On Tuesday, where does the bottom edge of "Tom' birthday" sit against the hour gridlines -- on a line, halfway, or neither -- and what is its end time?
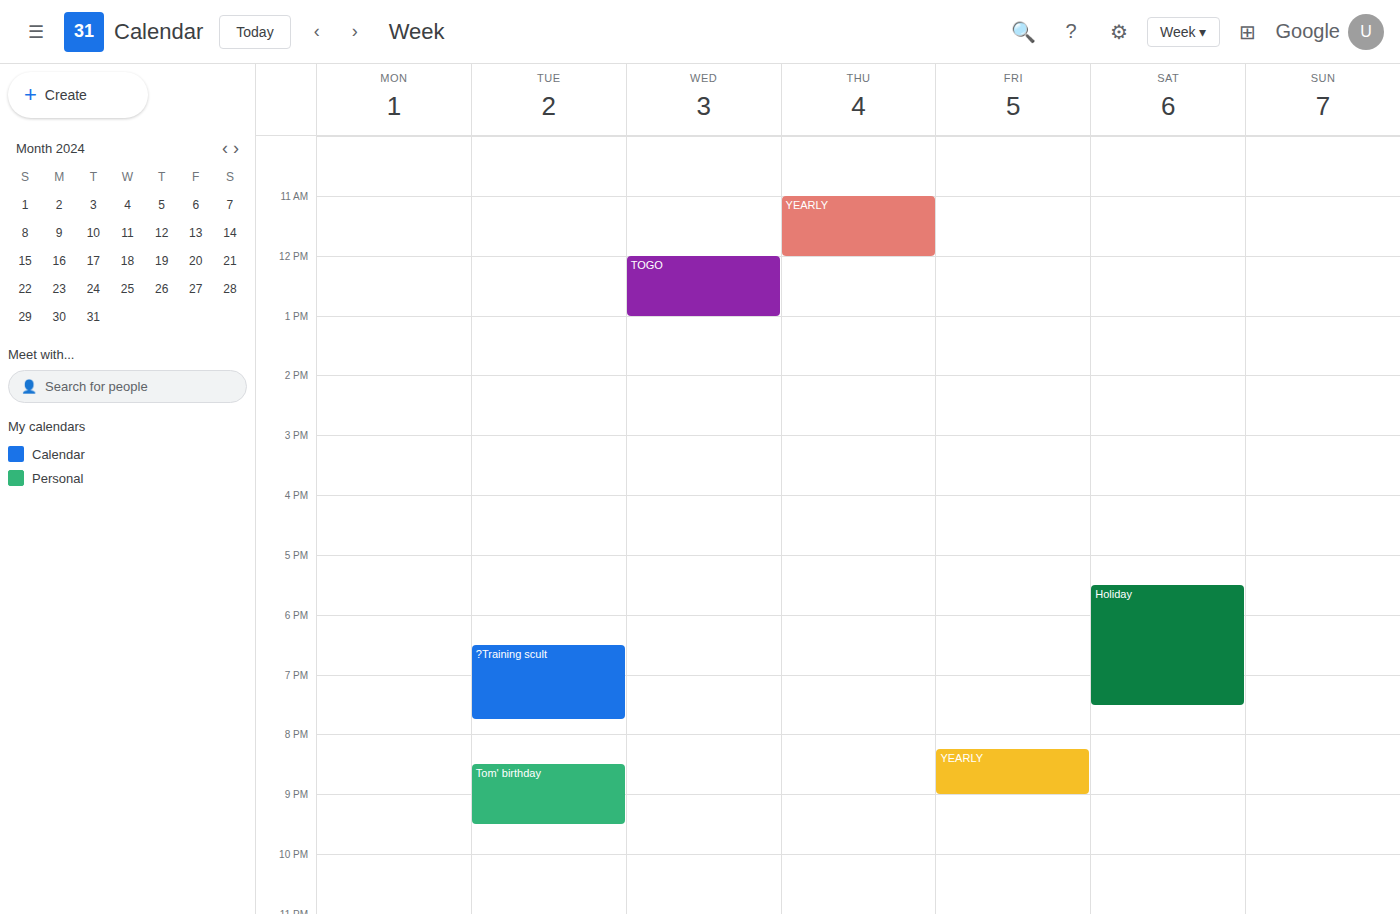
9:30 PM -- halfway between the 9 PM and 10 PM lines.